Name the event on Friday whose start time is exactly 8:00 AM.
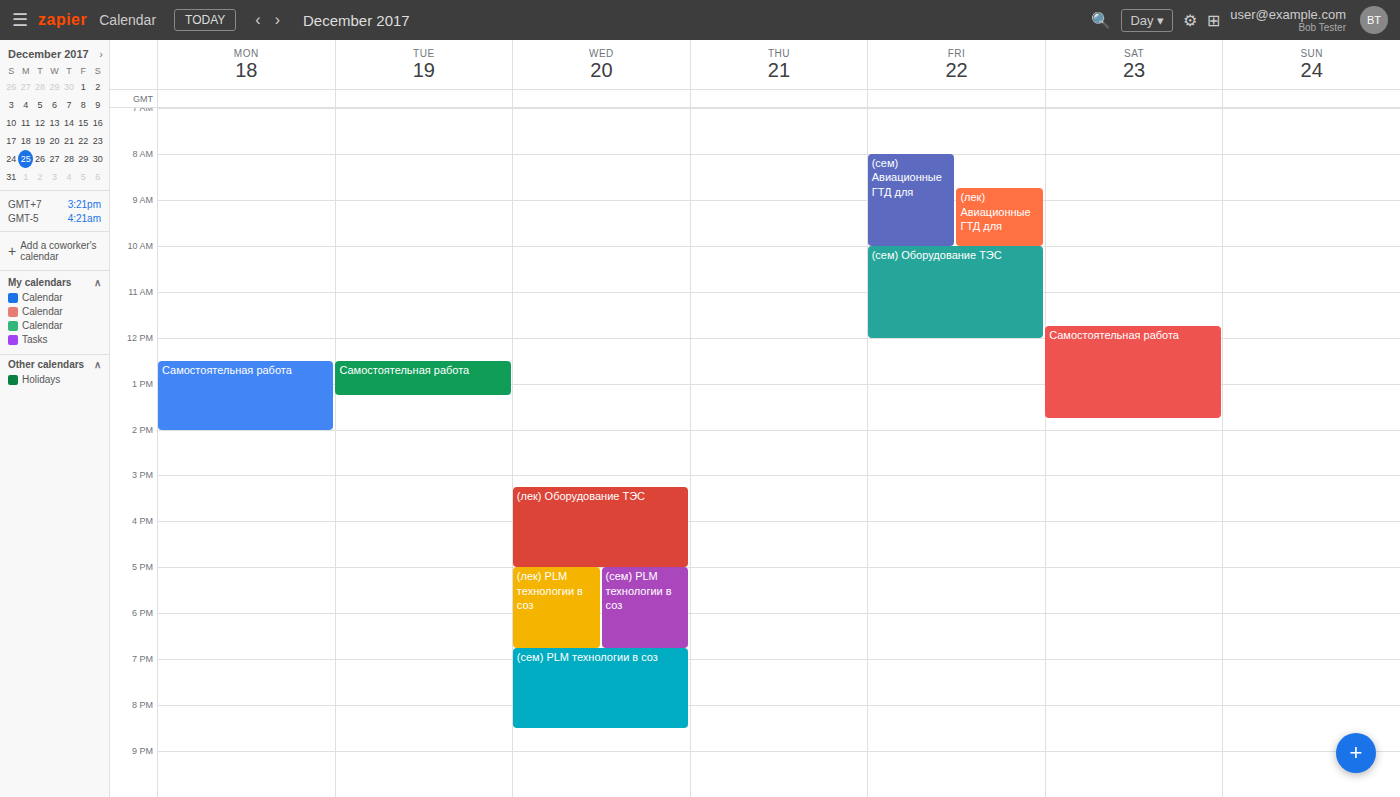
"(сем) Авиационные ГТД для"